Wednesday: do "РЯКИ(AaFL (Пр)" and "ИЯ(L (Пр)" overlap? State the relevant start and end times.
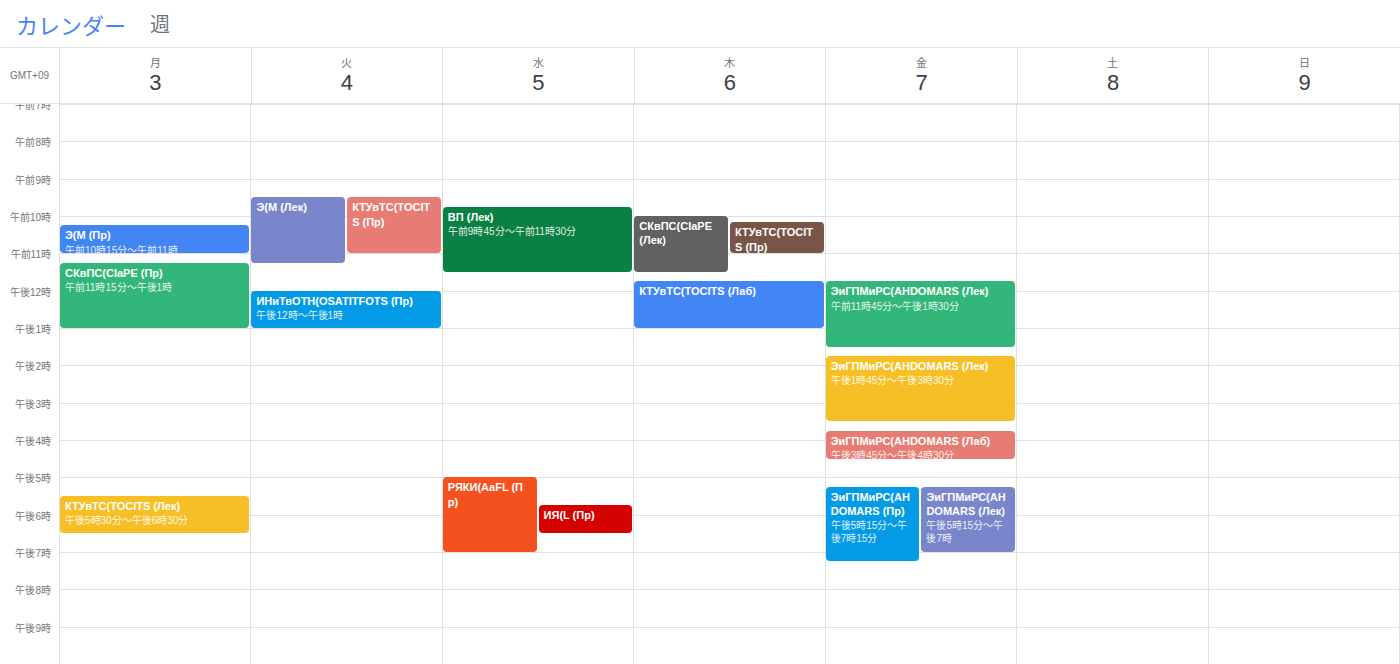
"ИЯ(L (Пр)" runs 5:45 PM to 6:30 PM, inside "РЯКИ(AaFL (Пр)" -- they overlap.